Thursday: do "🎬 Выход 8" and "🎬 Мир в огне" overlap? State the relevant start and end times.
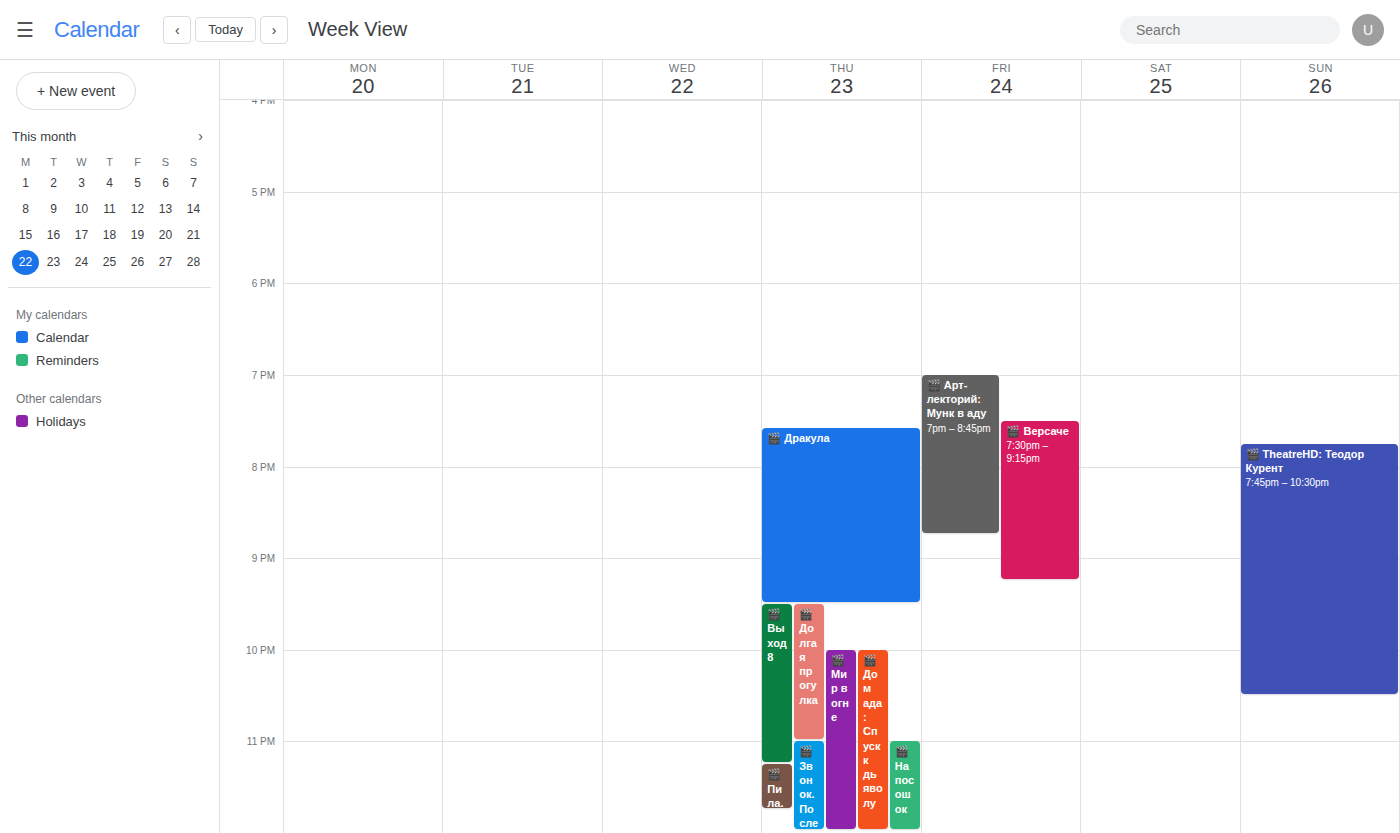
"🎬 Мир в огне" starts at 10:00 PM, before "🎬 Выход 8" ends at 11:15 PM -- they overlap.